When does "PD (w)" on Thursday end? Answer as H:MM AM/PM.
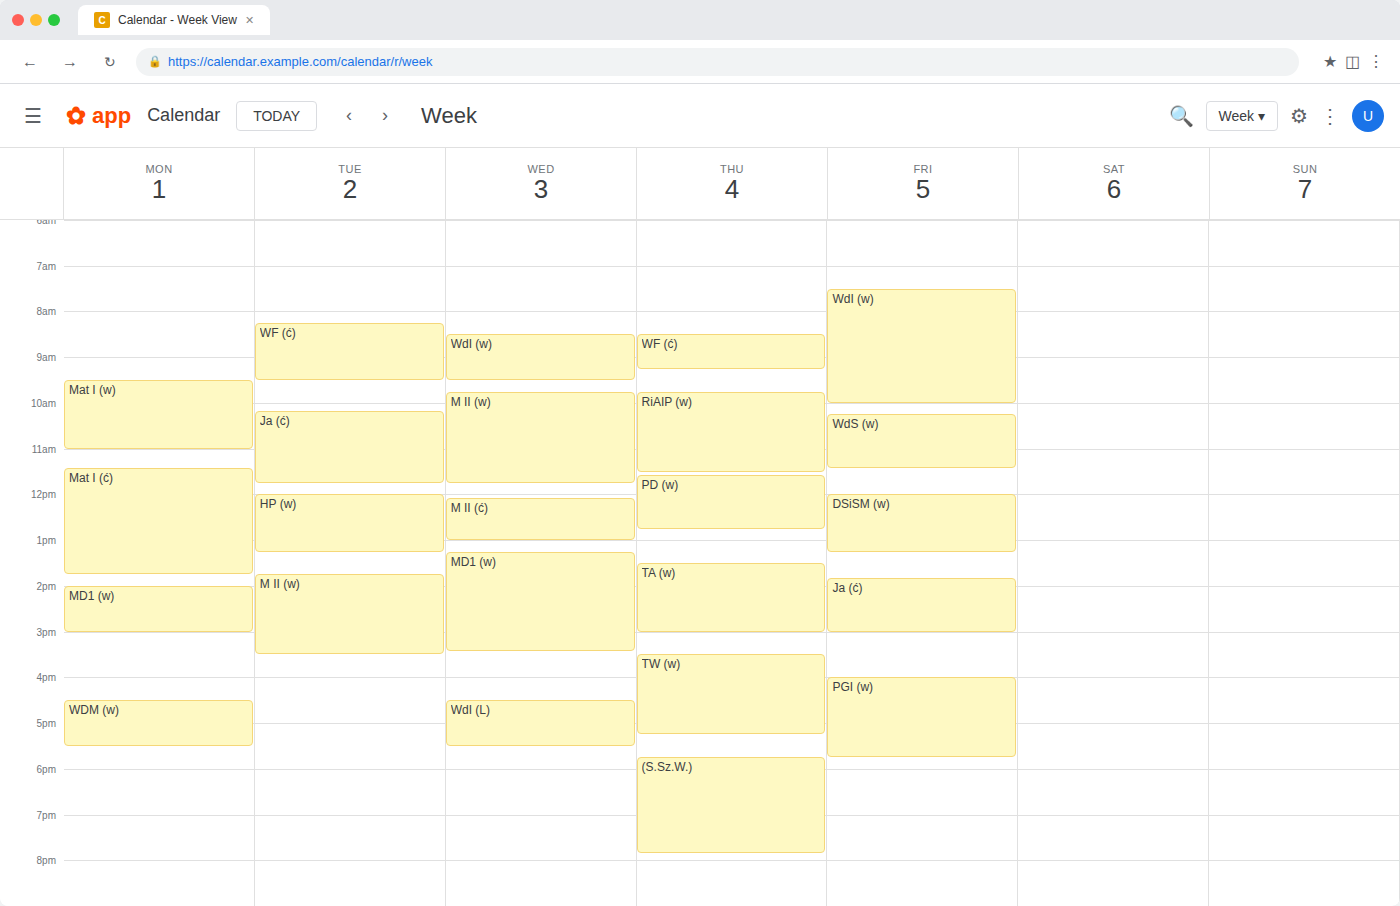
12:45 PM